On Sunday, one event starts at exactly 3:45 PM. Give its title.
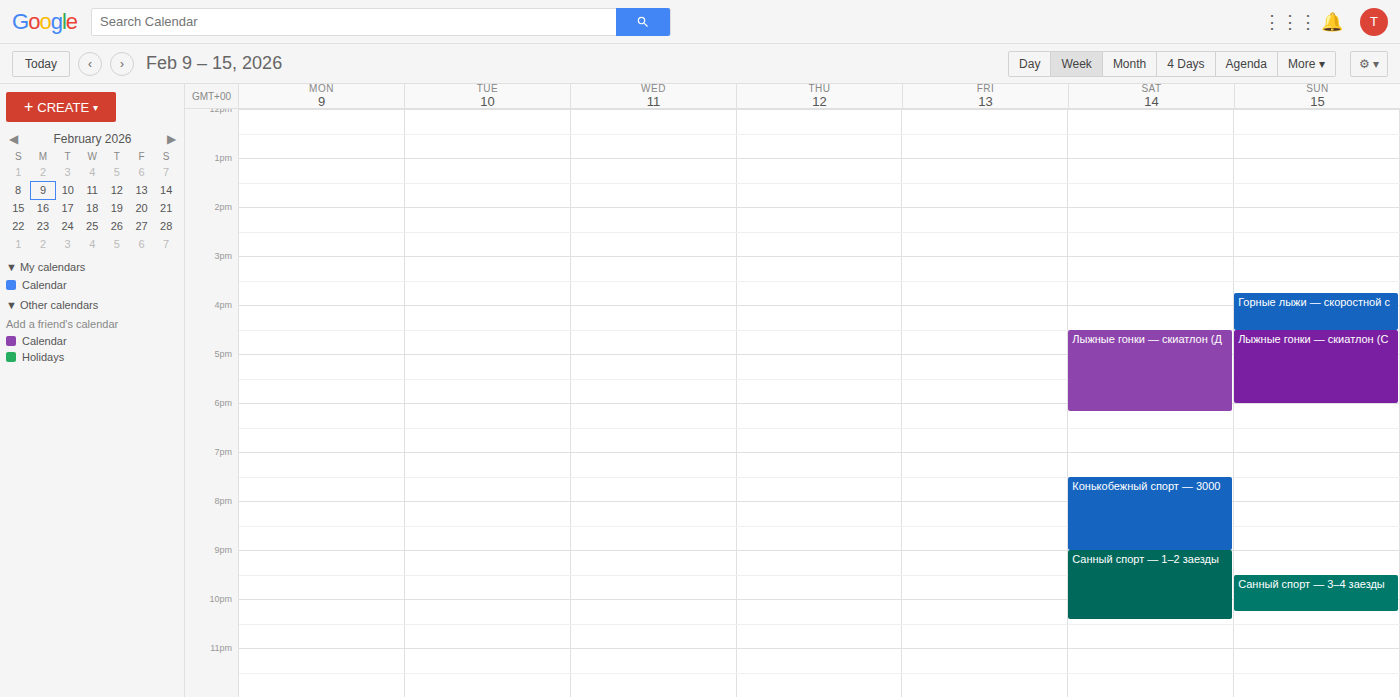
"Горные лыжи — скоростной с"